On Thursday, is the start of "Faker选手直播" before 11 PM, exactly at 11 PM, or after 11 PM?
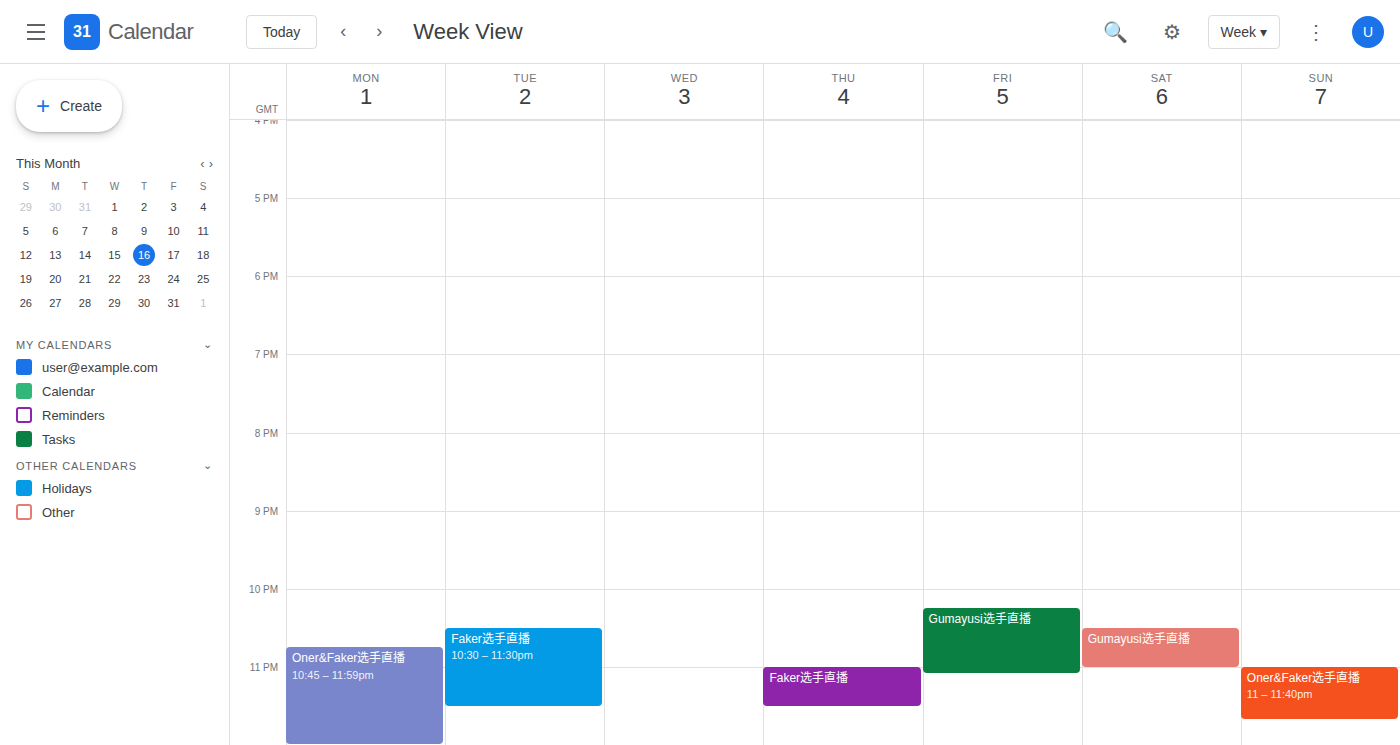
11:00 PM -- exactly at 11 PM, on the 11 PM line.